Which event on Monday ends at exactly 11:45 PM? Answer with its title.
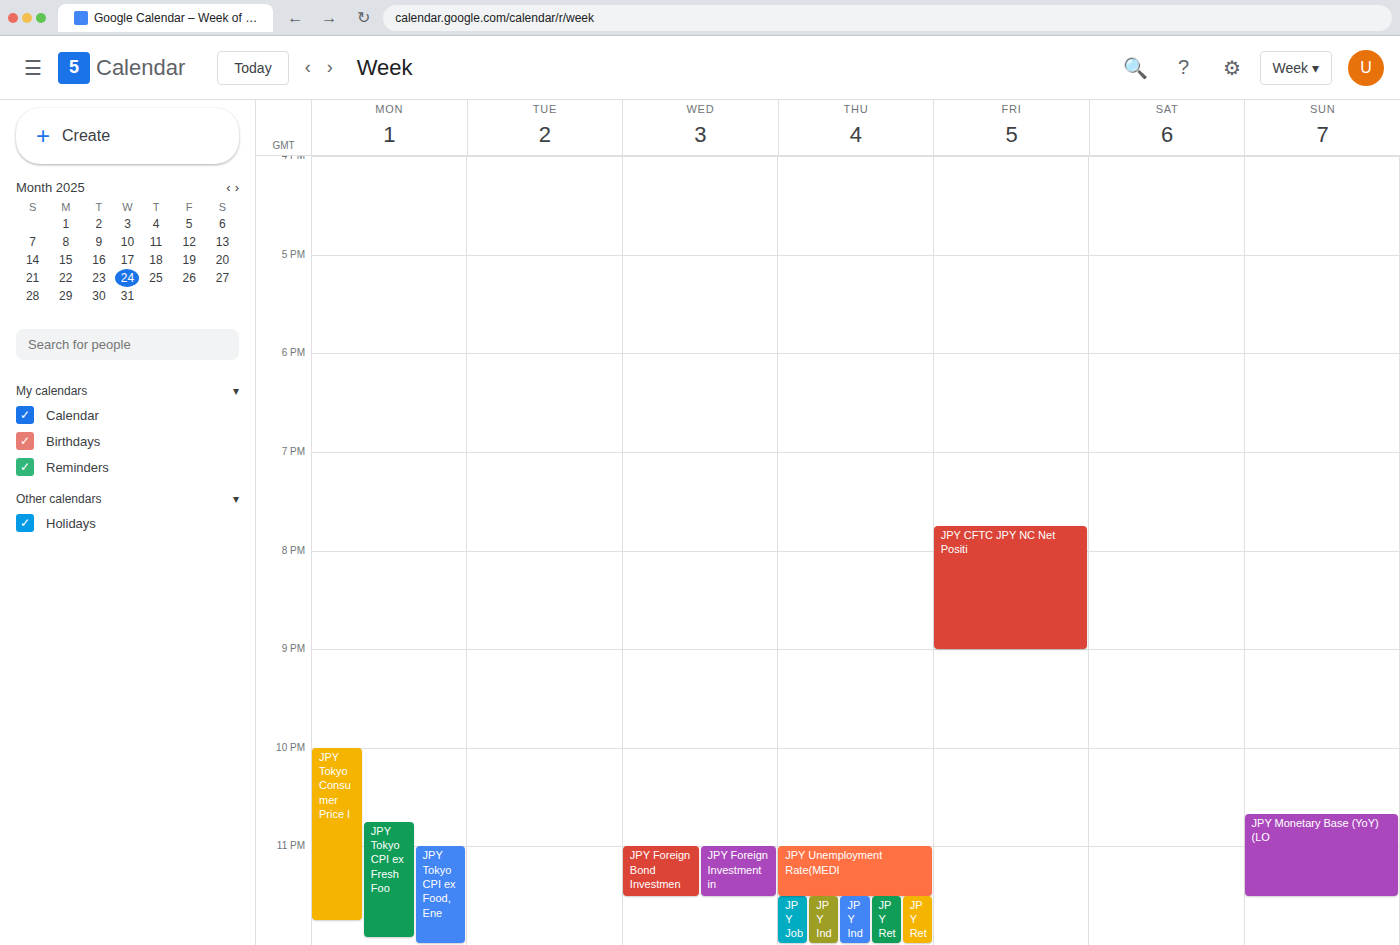
"JPY Tokyo Consumer Price I"